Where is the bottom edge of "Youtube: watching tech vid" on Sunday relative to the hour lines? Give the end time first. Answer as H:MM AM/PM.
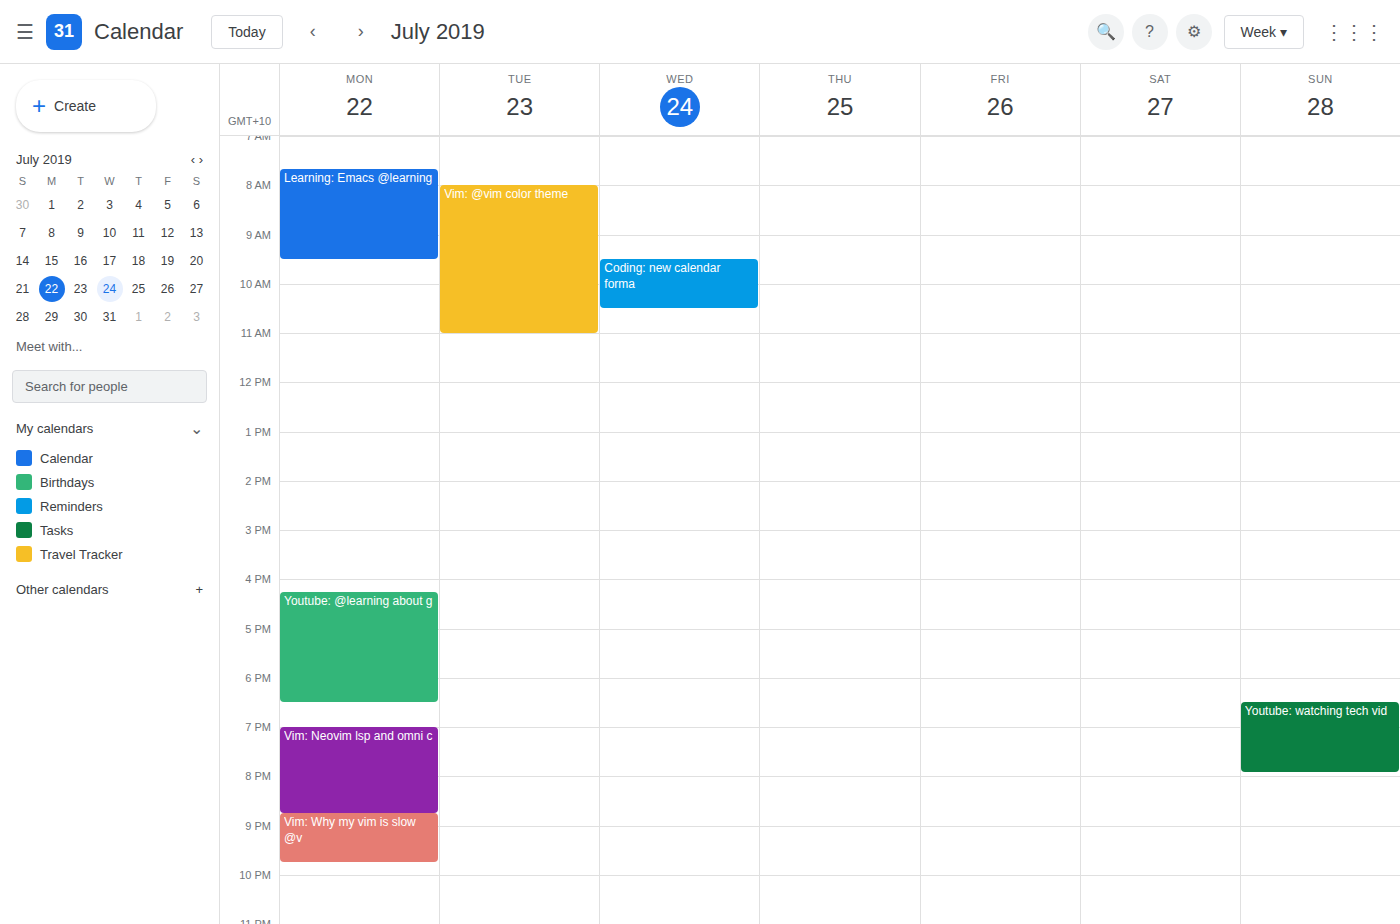
7:55 PM -- neither: 55 minutes below the 7 PM line and 5 minutes above the 8 PM line.